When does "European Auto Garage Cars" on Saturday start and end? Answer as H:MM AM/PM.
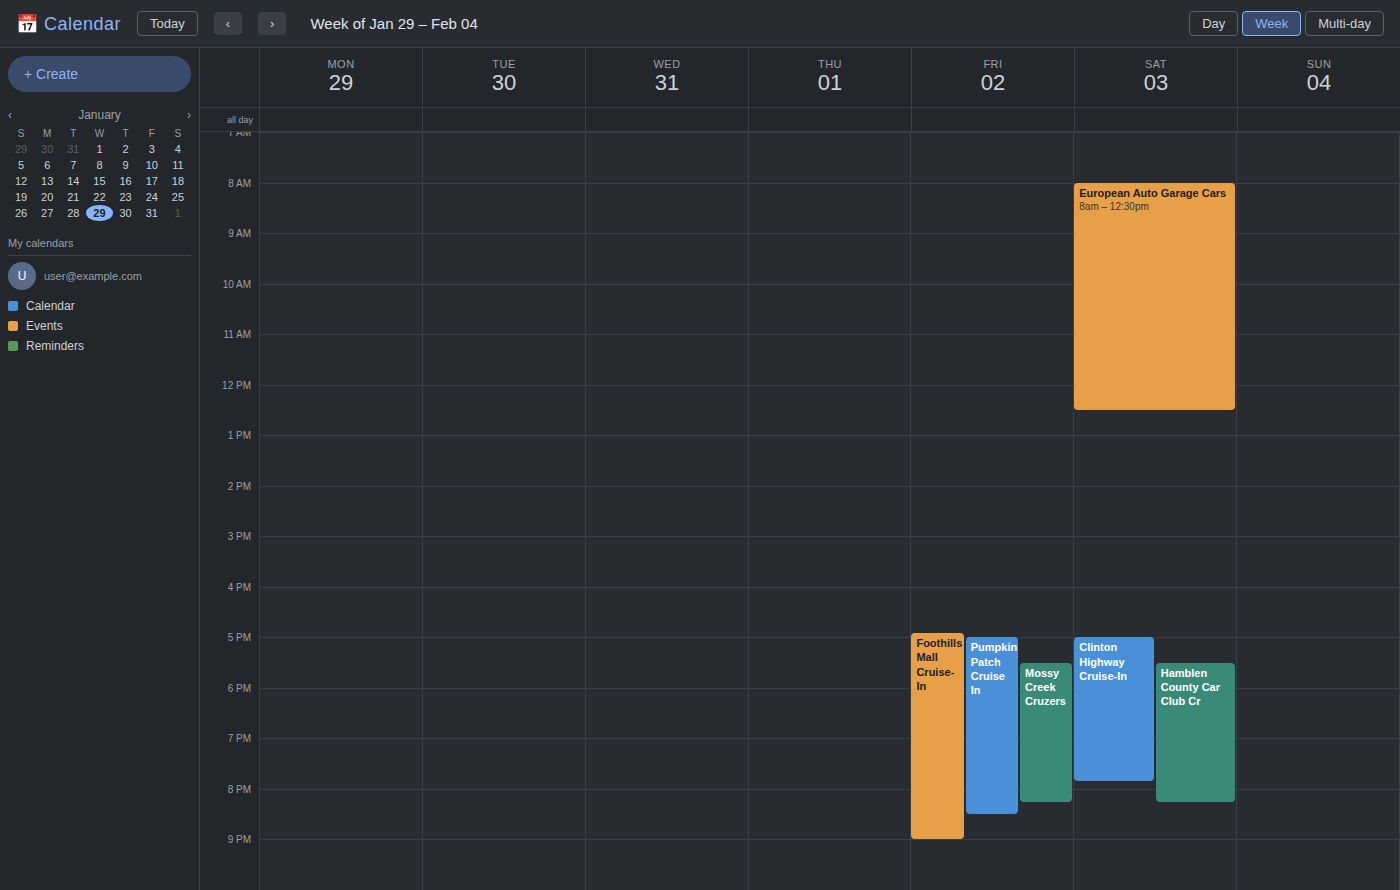
8:00 AM to 12:30 PM